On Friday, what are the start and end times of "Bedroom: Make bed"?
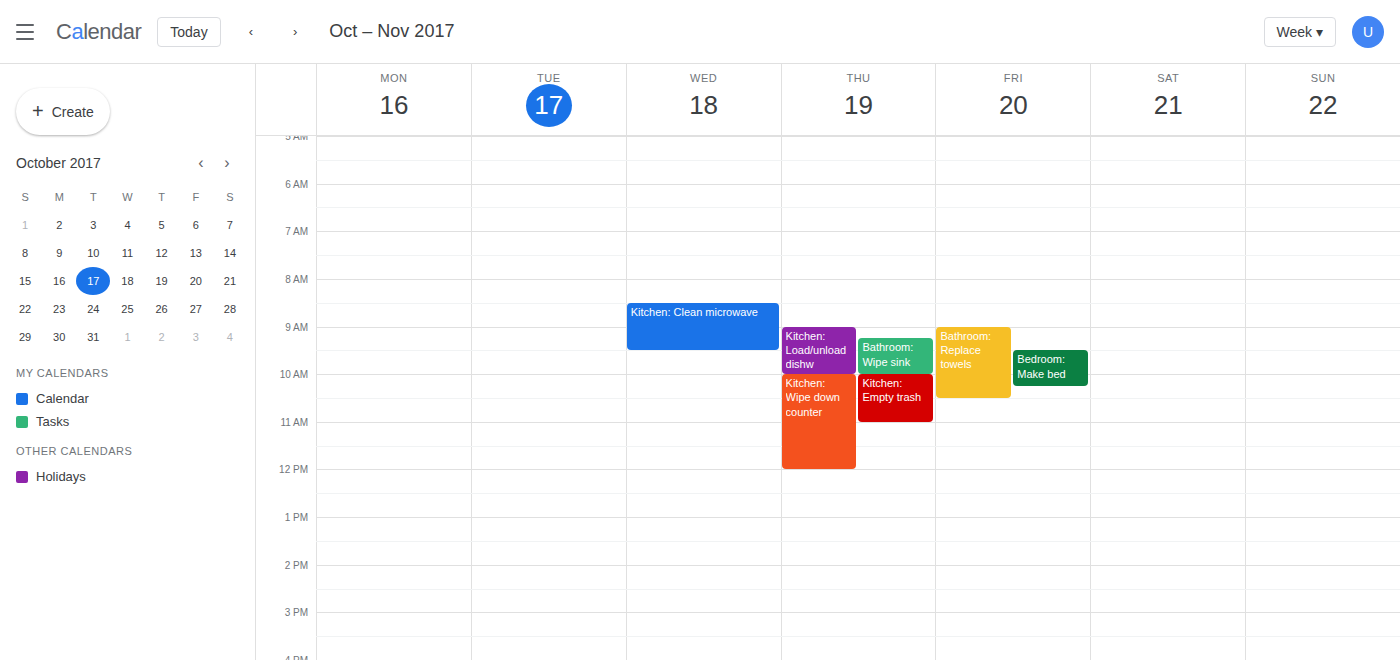
9:30 AM to 10:15 AM